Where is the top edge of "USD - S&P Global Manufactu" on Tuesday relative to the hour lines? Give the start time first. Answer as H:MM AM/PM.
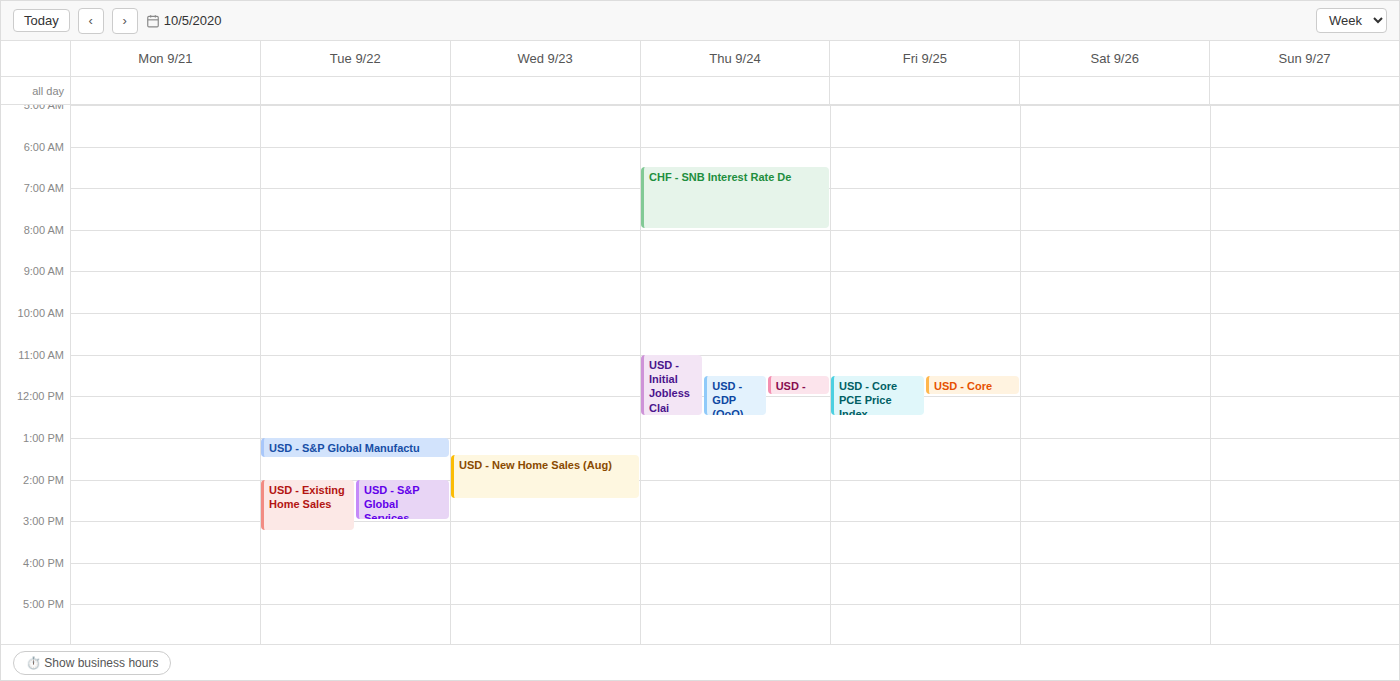
1:00 PM -- exactly on the 1 PM line.